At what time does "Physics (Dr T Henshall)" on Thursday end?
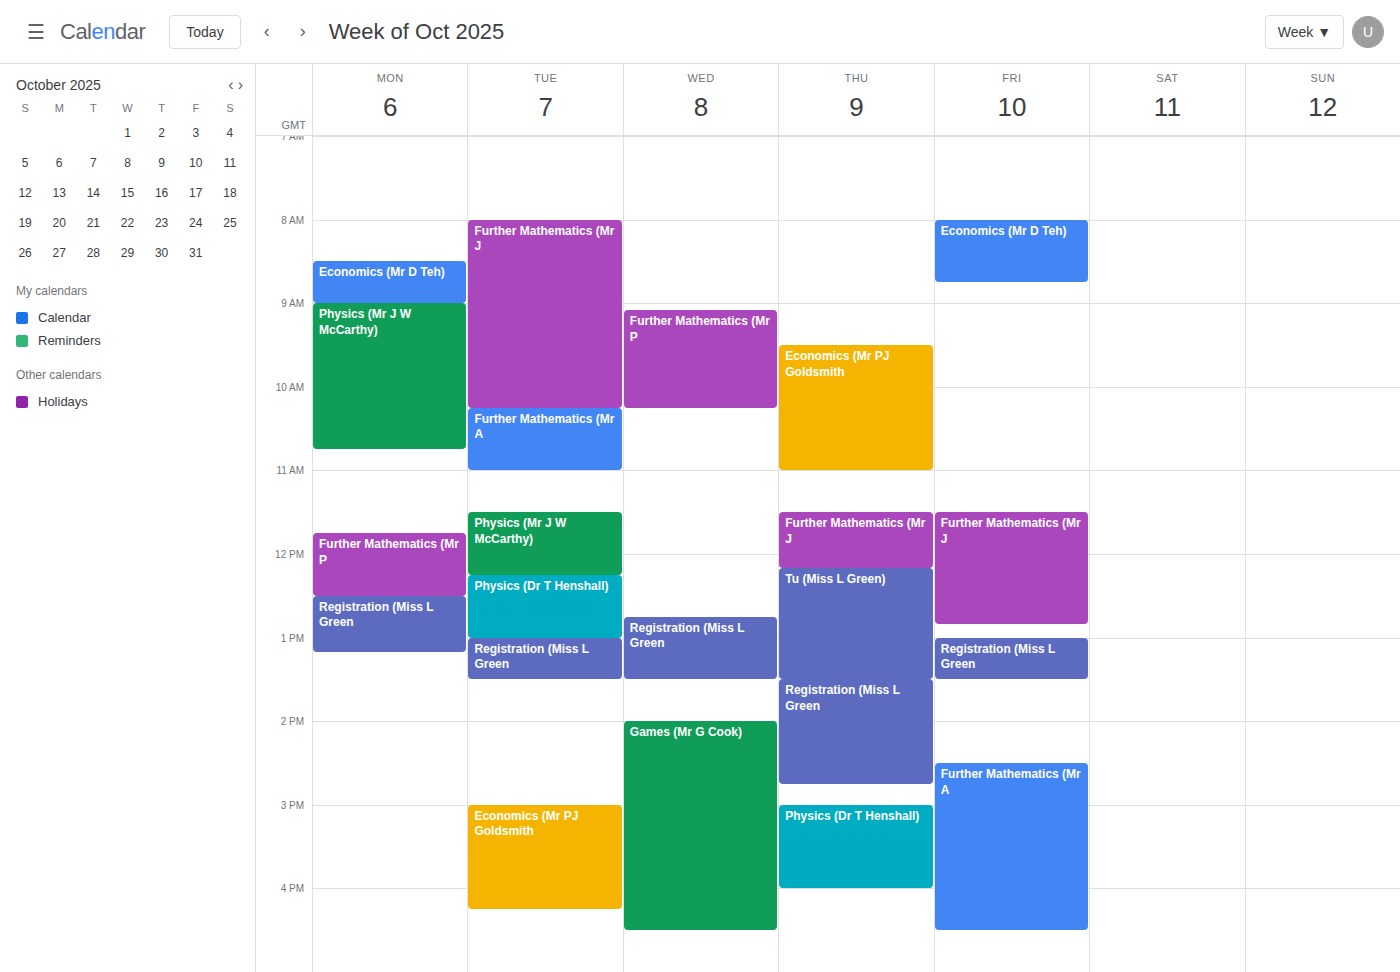
4:00 PM